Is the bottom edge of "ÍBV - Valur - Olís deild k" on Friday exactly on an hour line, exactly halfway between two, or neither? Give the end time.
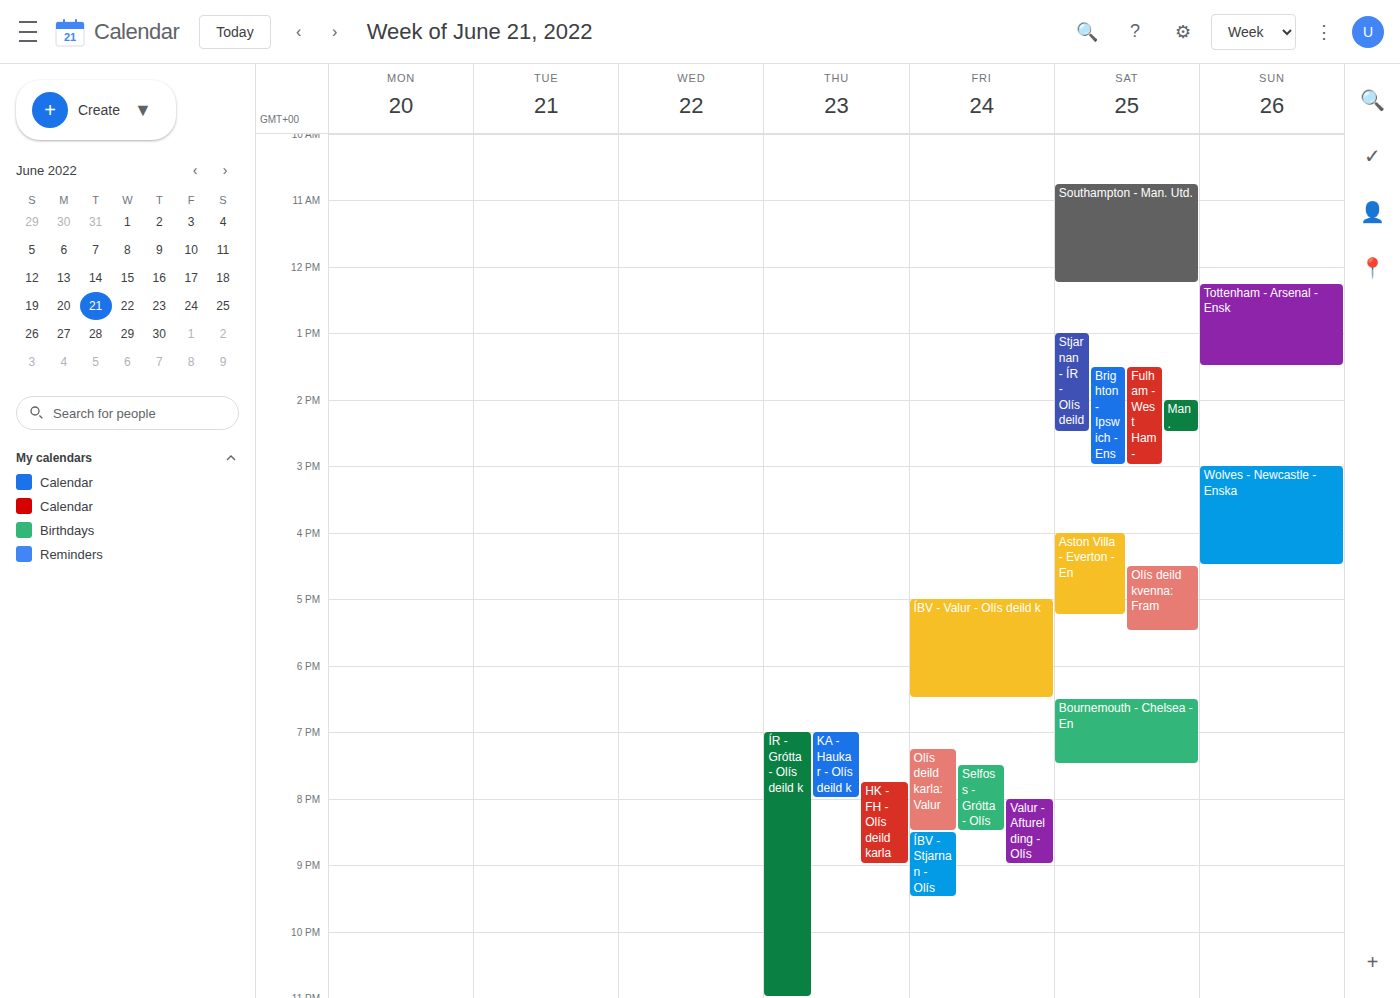
6:30 PM -- halfway between the 6 PM and 7 PM lines.